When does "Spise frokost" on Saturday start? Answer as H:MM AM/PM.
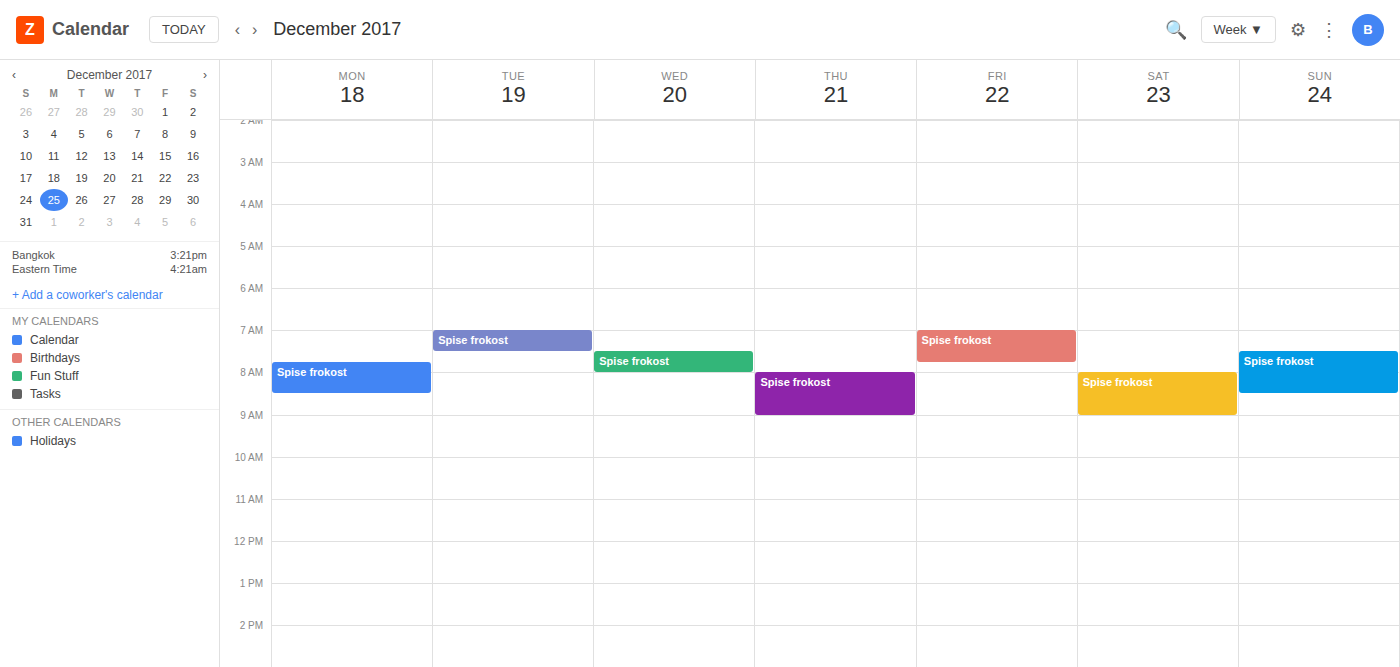
8:00 AM